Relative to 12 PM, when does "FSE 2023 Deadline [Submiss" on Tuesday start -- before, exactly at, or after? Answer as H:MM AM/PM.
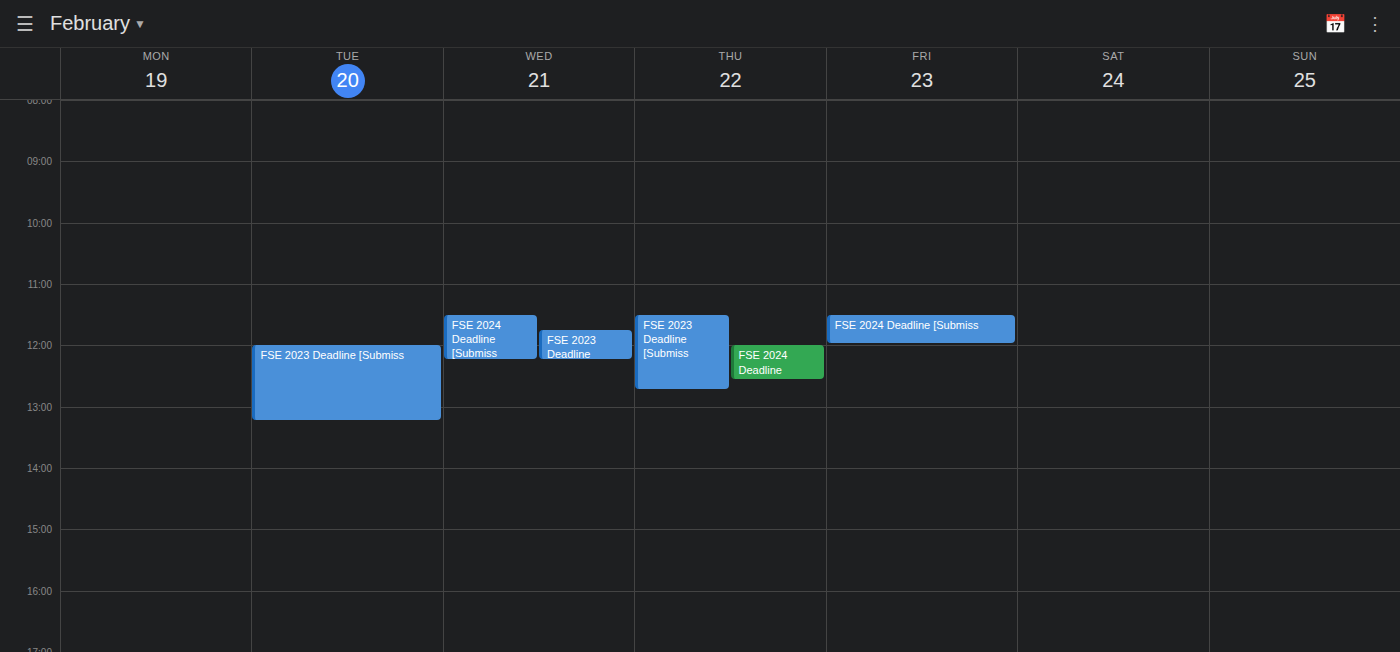
12:00 PM -- exactly at 12 PM, on the 12 PM line.